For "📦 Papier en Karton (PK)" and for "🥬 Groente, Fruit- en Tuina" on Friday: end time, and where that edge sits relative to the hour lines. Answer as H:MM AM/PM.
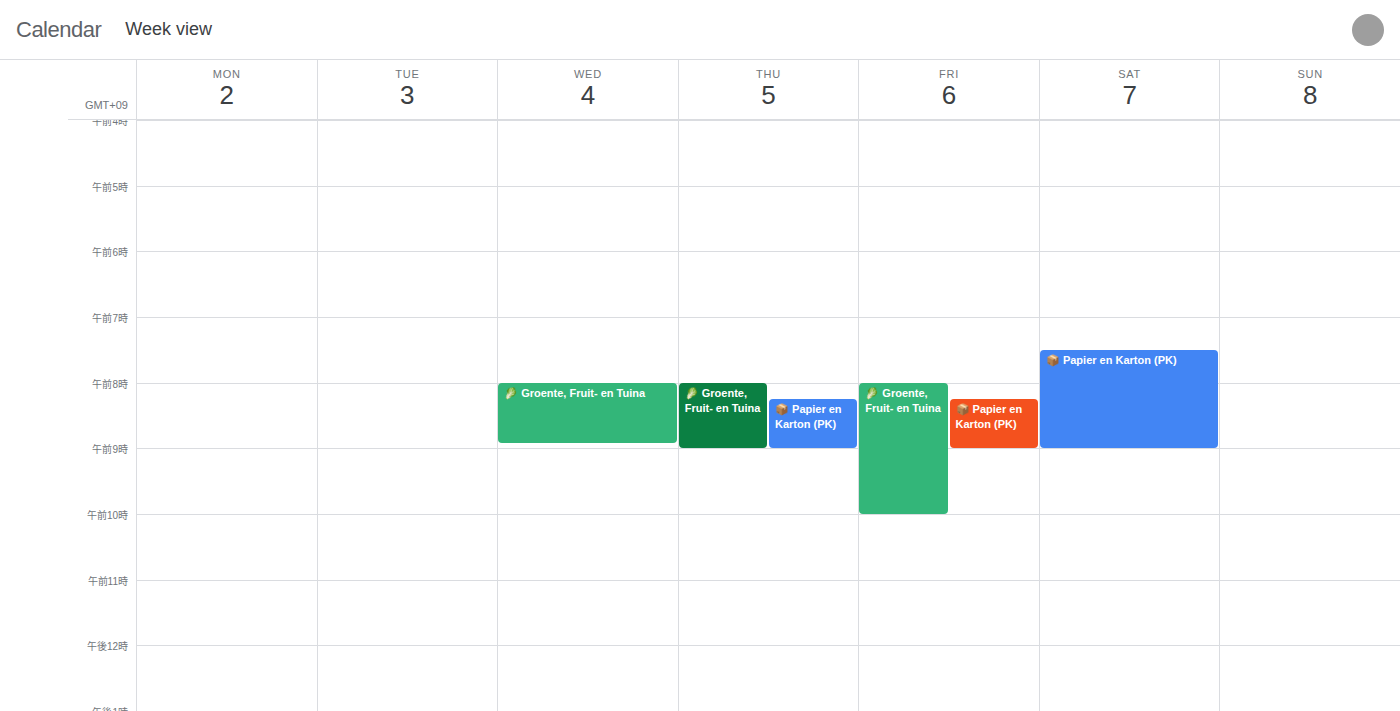
"📦 Papier en Karton (PK)": 9:00 AM, exactly on the 9 AM line. "🥬 Groente, Fruit- en Tuina": 10:00 AM, exactly on the 10 AM line.